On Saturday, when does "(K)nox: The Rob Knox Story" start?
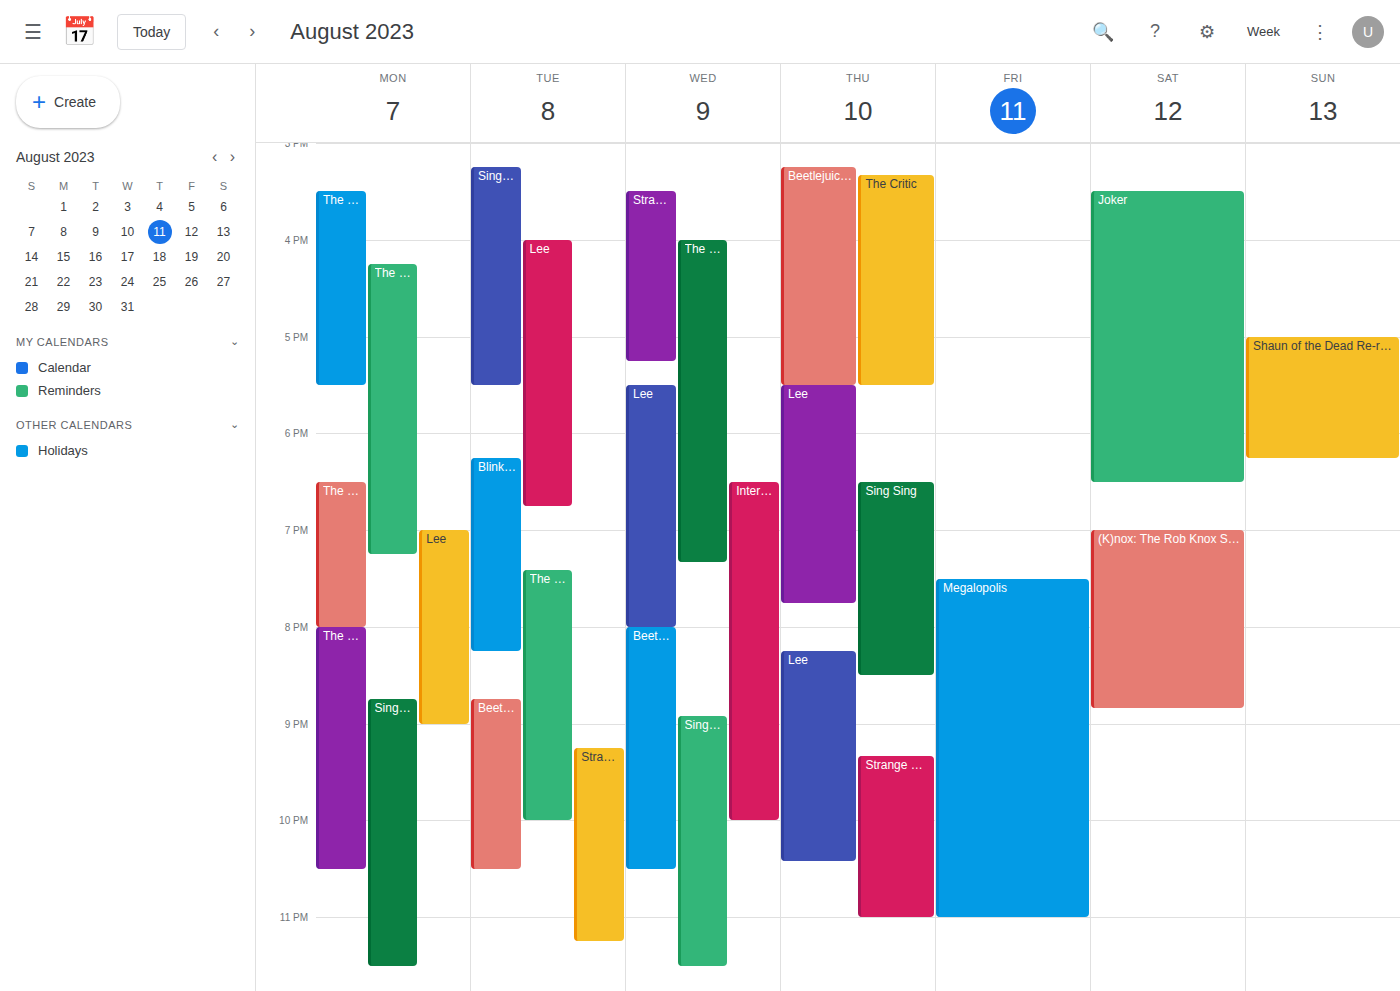
7:00 PM